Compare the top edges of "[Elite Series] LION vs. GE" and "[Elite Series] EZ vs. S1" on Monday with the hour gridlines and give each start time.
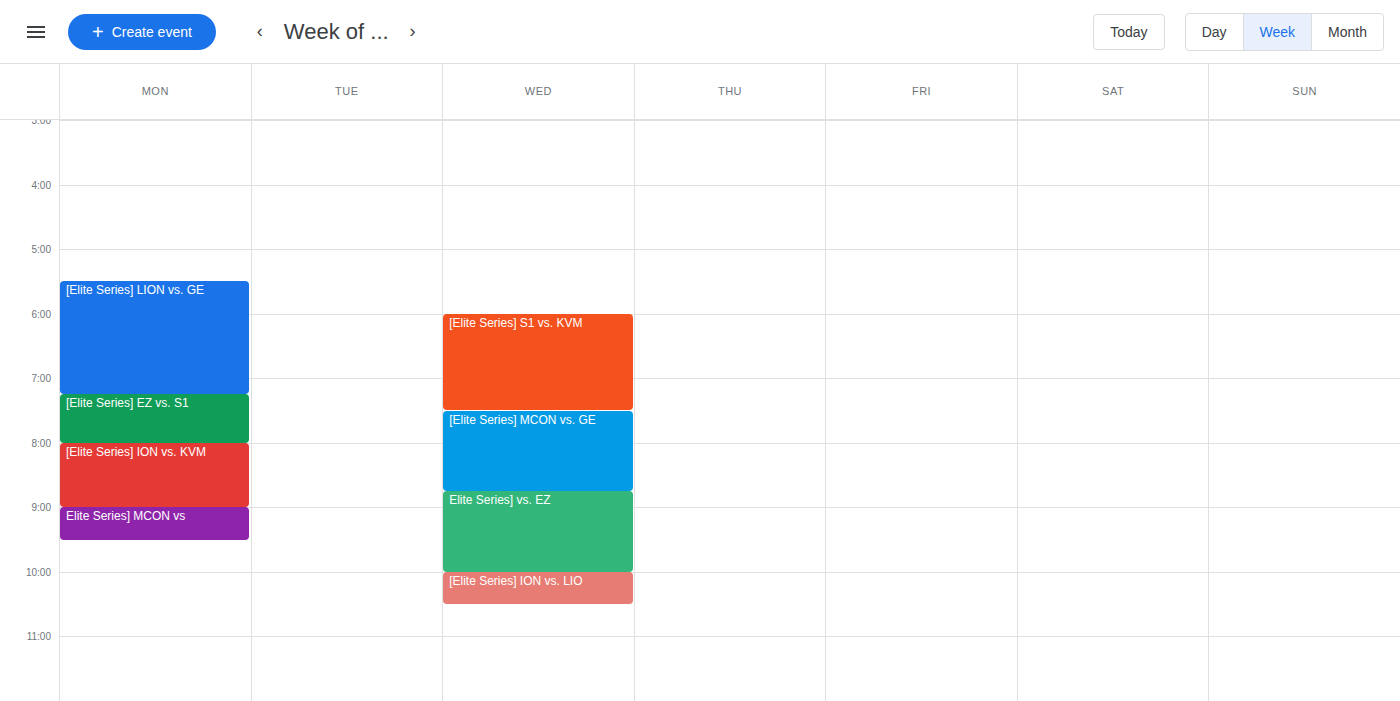
"[Elite Series] LION vs. GE": 5:30 PM, halfway between the 5 PM and 6 PM lines. "[Elite Series] EZ vs. S1": 7:15 PM, neither: a quarter of the way from the 7 PM line to the 8 PM line.